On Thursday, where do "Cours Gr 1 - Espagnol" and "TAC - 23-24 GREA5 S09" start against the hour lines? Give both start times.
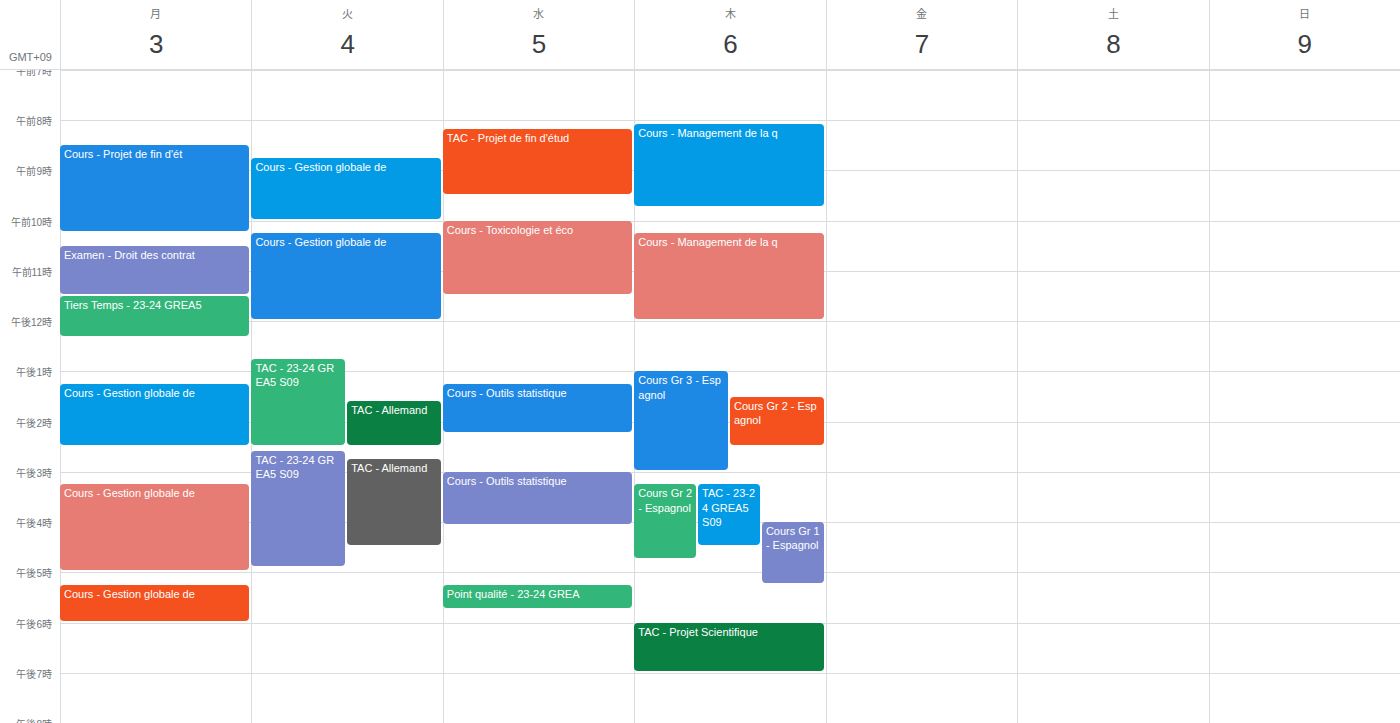
"Cours Gr 1 - Espagnol": 4:00 PM, exactly on the 4 PM line. "TAC - 23-24 GREA5 S09": 3:15 PM, neither: a quarter of the way from the 3 PM line to the 4 PM line.